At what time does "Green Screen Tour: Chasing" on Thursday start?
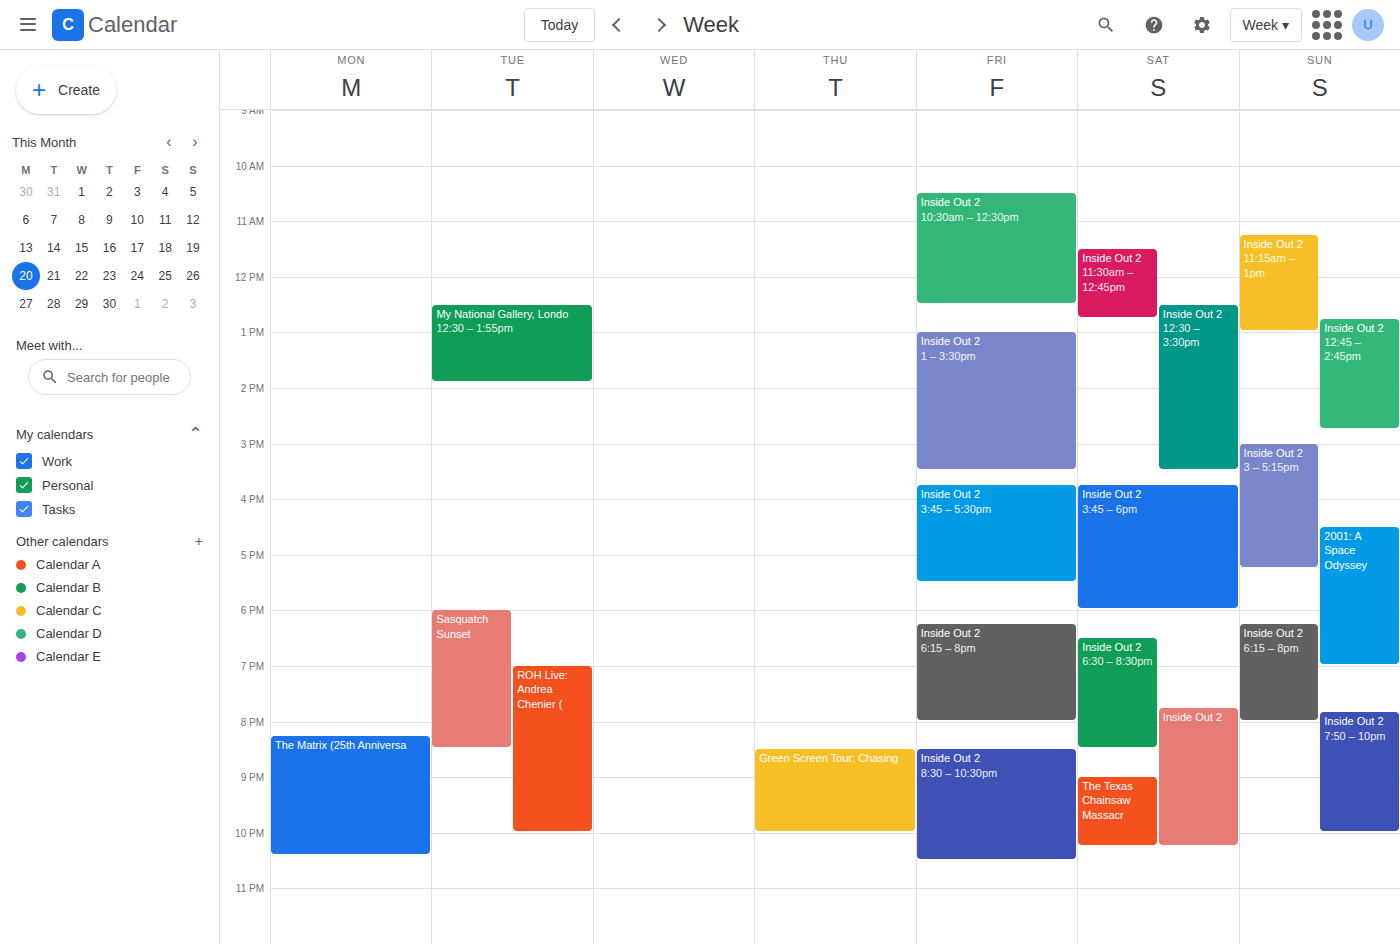
8:30 PM